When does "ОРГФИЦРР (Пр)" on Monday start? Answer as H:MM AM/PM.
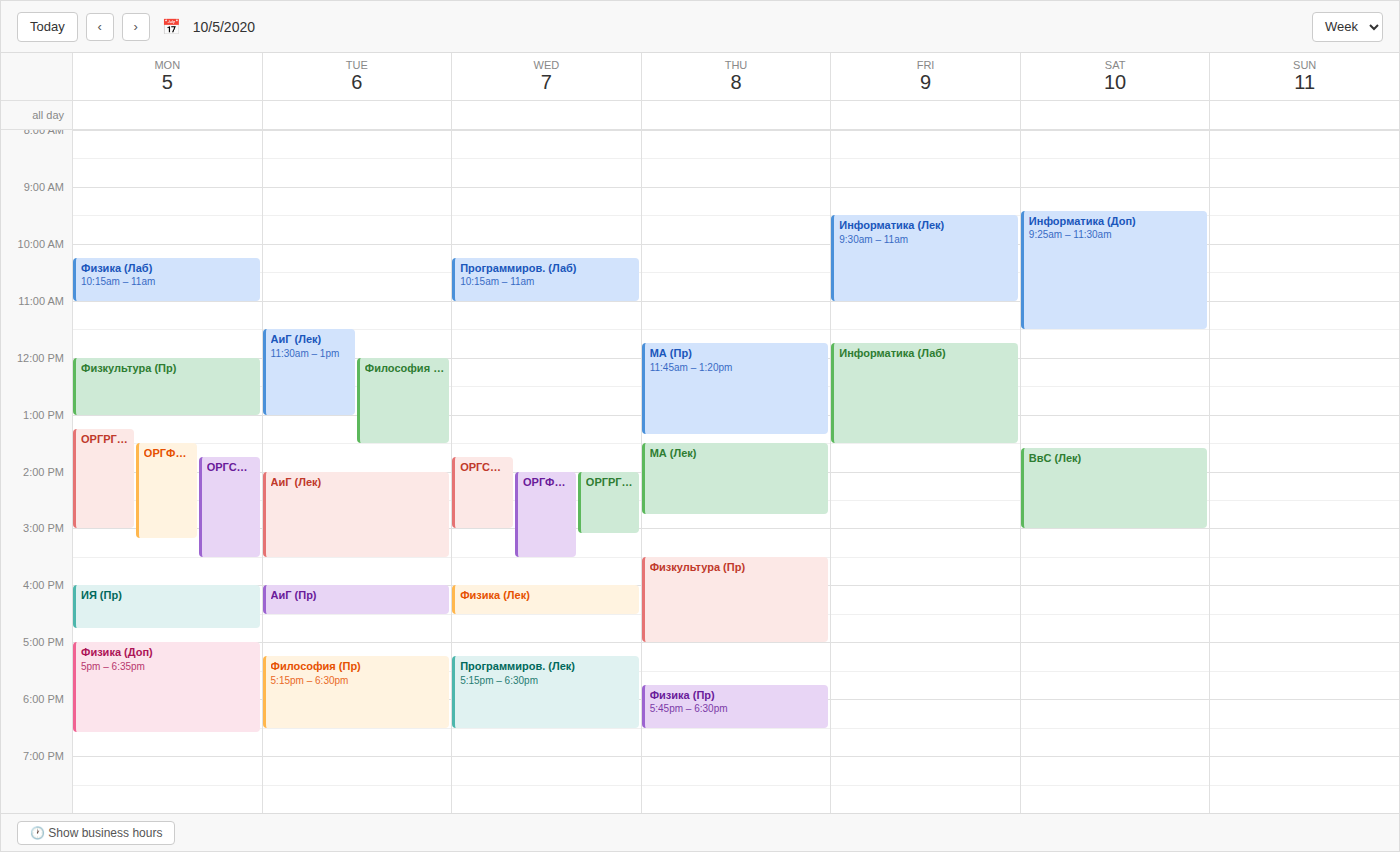
1:30 PM